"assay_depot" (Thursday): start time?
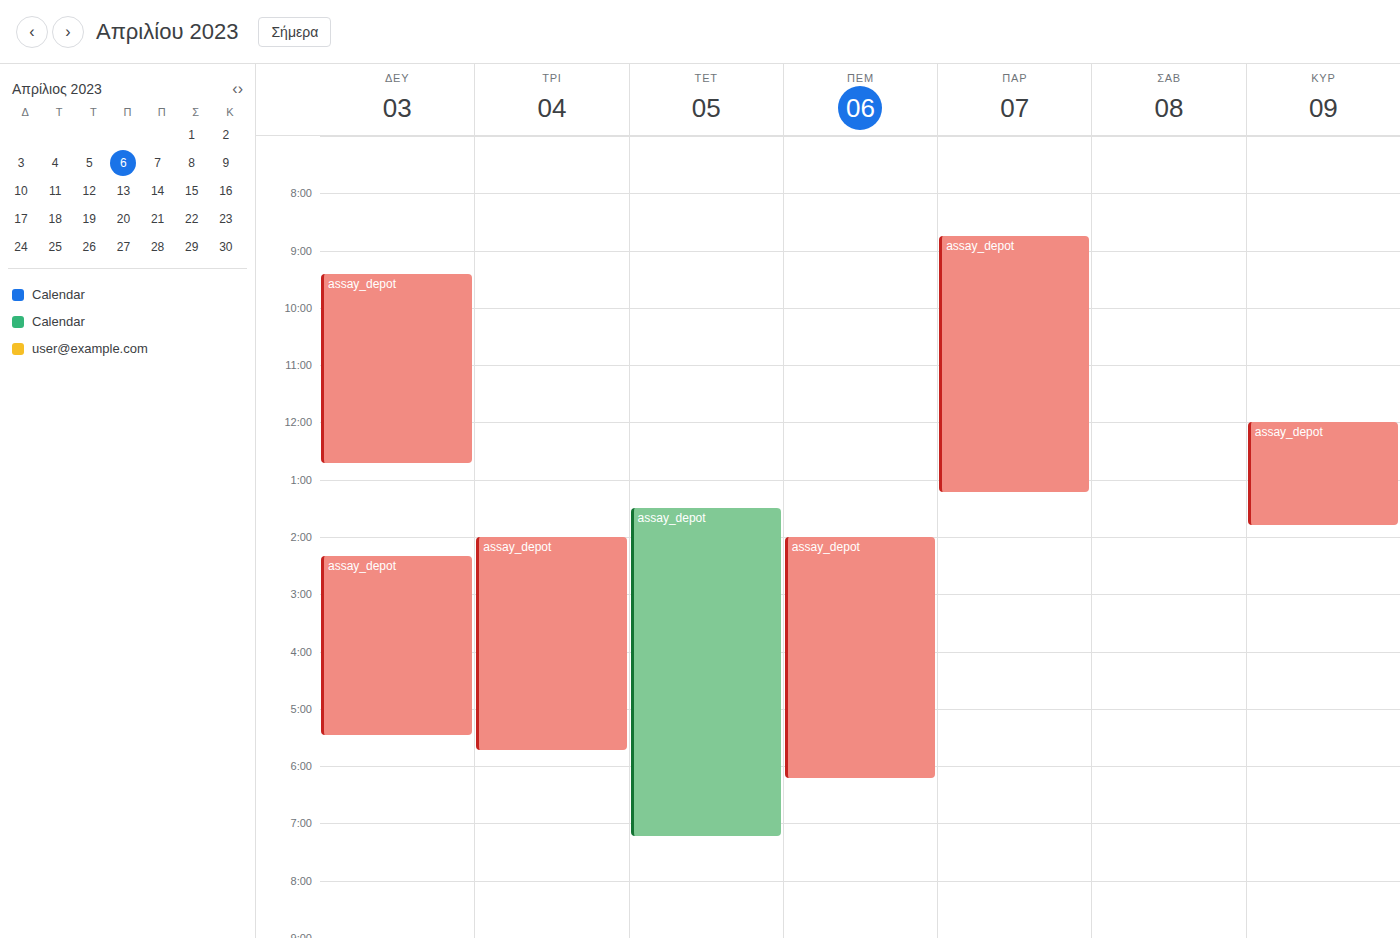
2:00 PM